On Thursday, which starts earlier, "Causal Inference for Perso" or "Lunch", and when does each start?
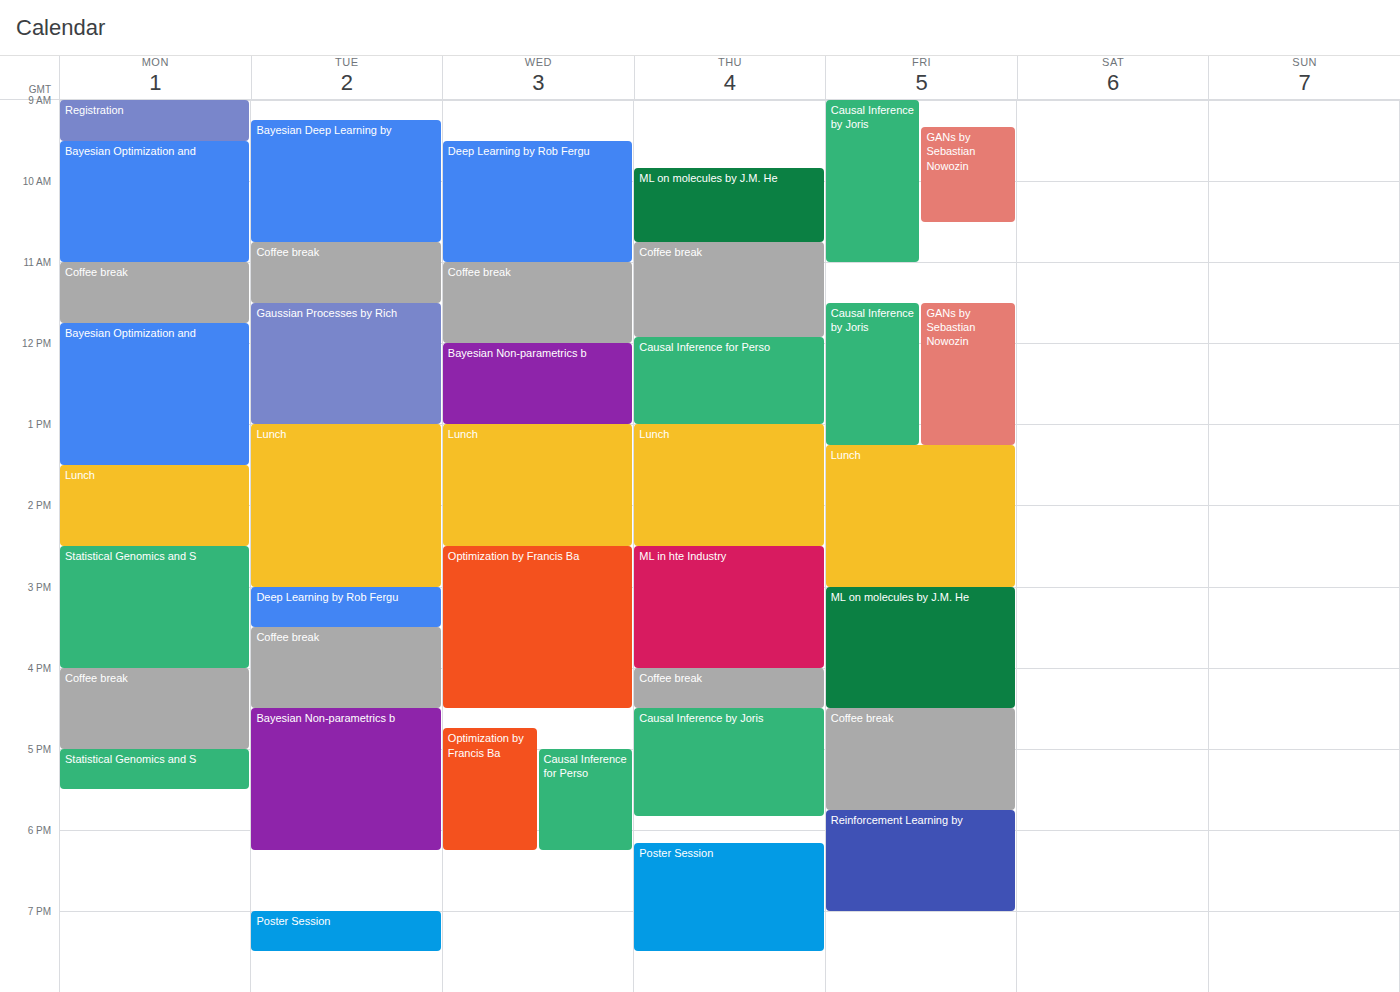
"Causal Inference for Perso" 11:55; "Lunch" 13:00.